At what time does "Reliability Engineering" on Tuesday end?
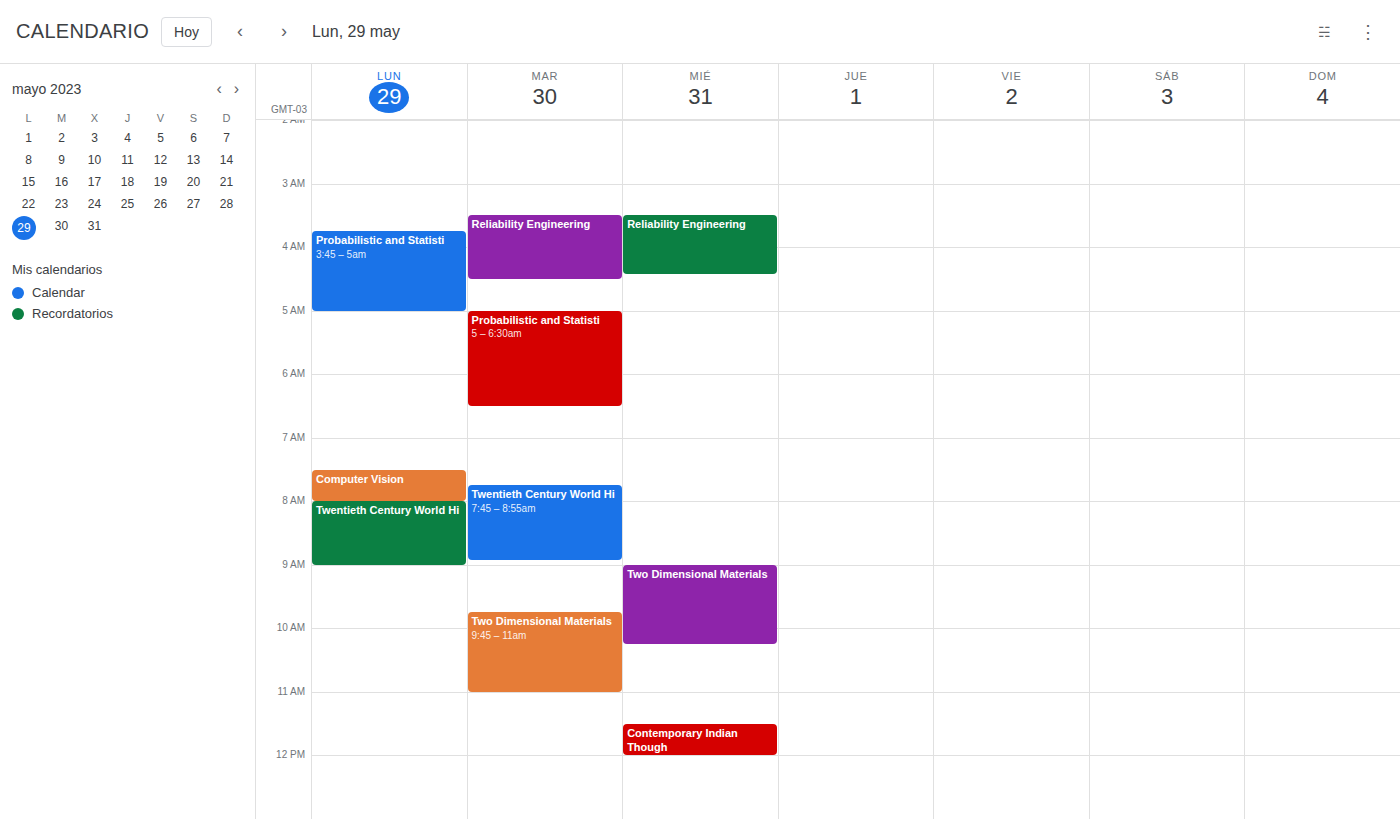
04:30